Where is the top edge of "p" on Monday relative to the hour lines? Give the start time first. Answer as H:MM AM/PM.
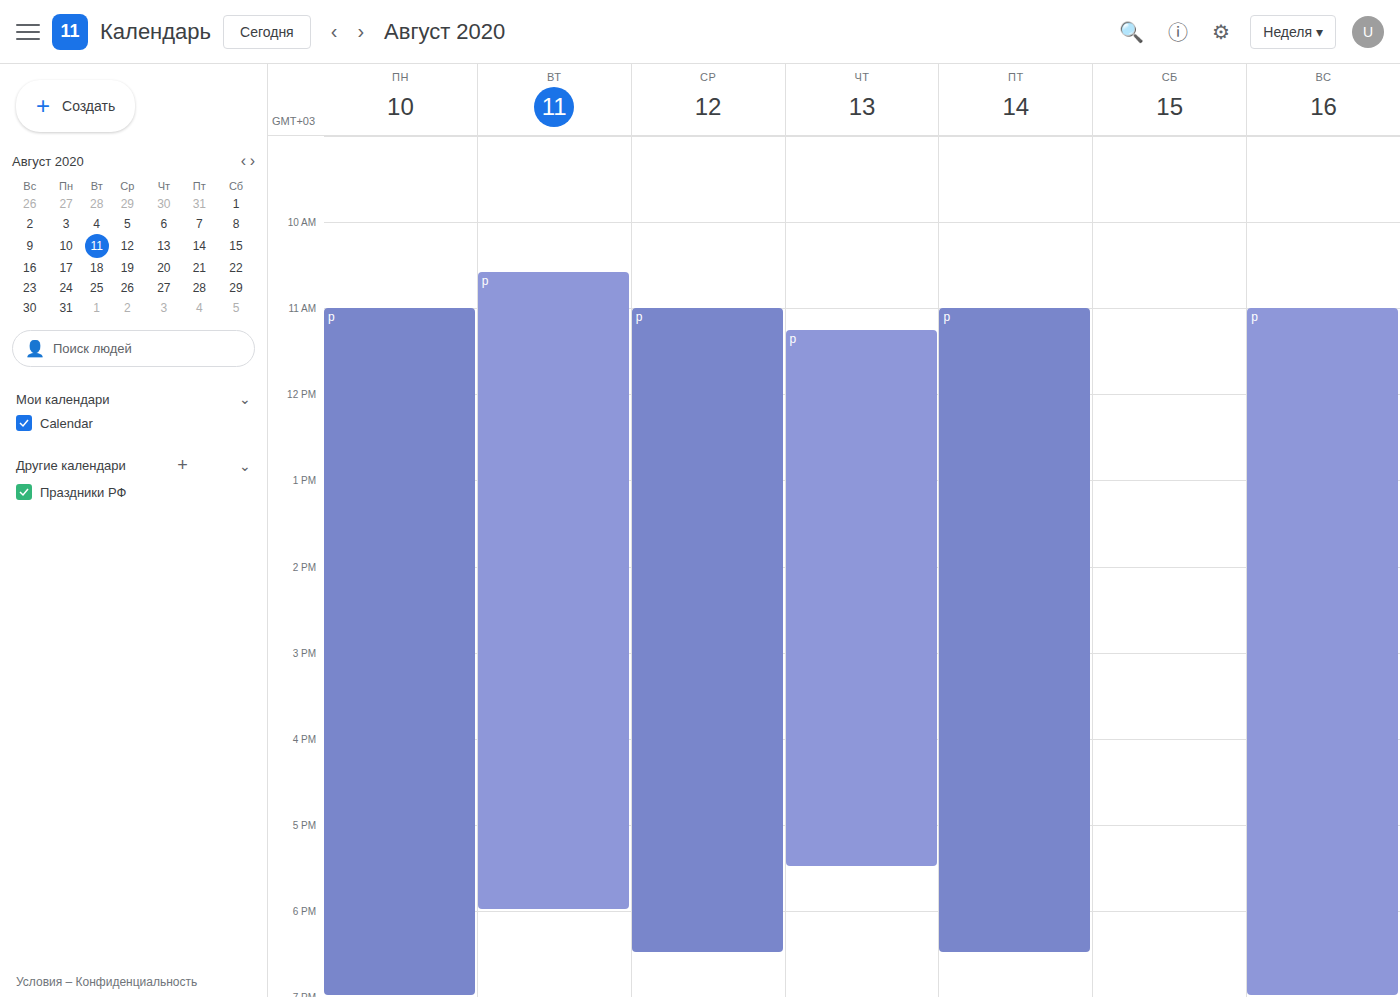
11:00 AM -- exactly on the 11 AM line.